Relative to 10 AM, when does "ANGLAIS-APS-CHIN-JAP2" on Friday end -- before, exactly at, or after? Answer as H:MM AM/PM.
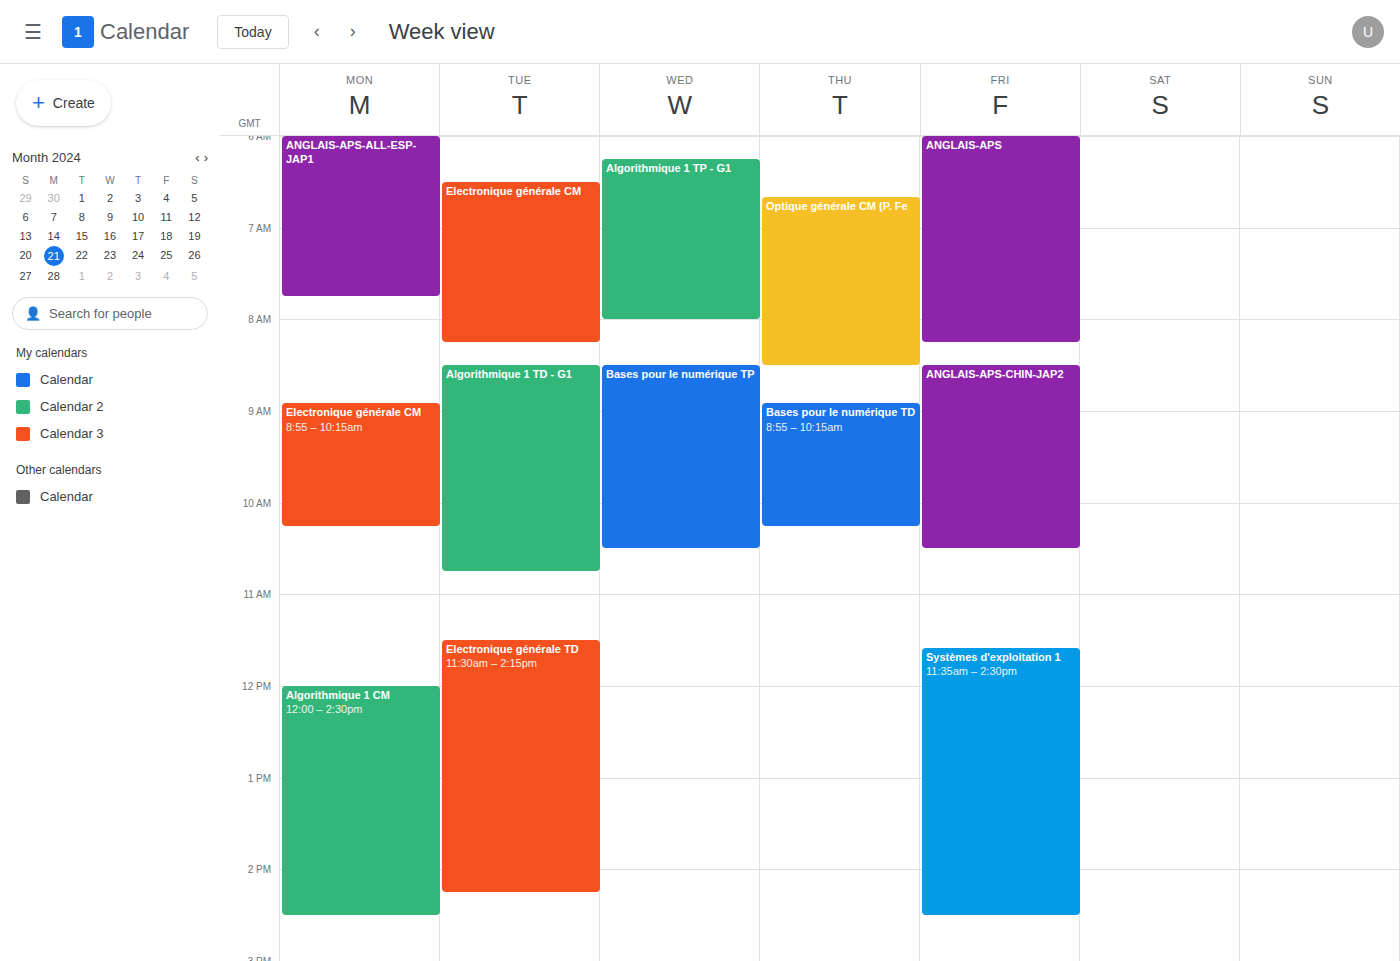
10:30 AM -- after 10 AM, 30 minutes below the 10 AM line.